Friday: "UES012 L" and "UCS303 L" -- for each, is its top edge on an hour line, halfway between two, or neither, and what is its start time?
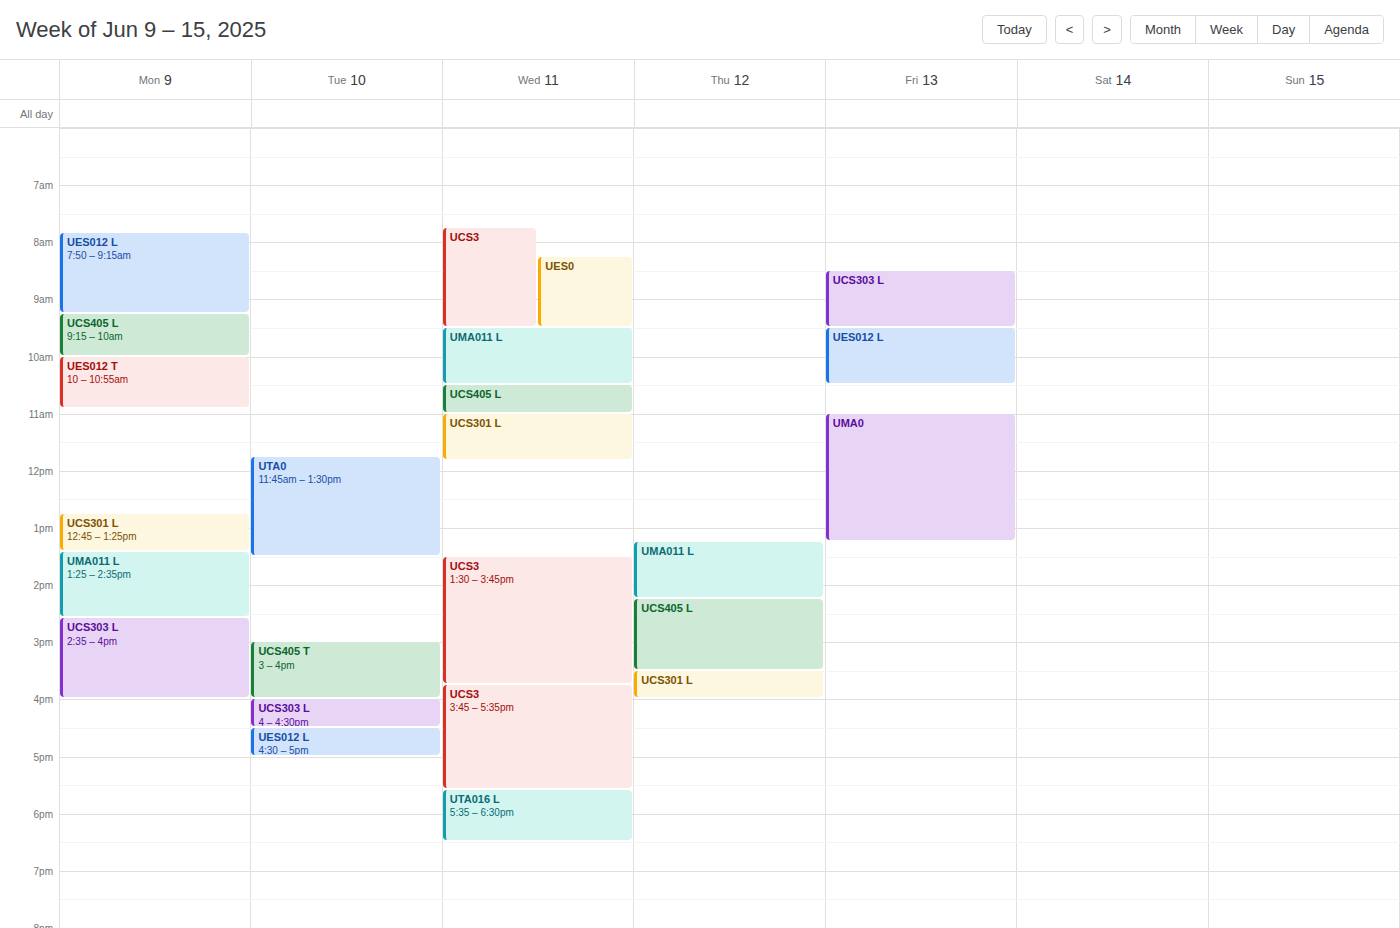
"UES012 L": 9:30 AM, halfway between the 9 AM and 10 AM lines. "UCS303 L": 8:30 AM, halfway between the 8 AM and 9 AM lines.